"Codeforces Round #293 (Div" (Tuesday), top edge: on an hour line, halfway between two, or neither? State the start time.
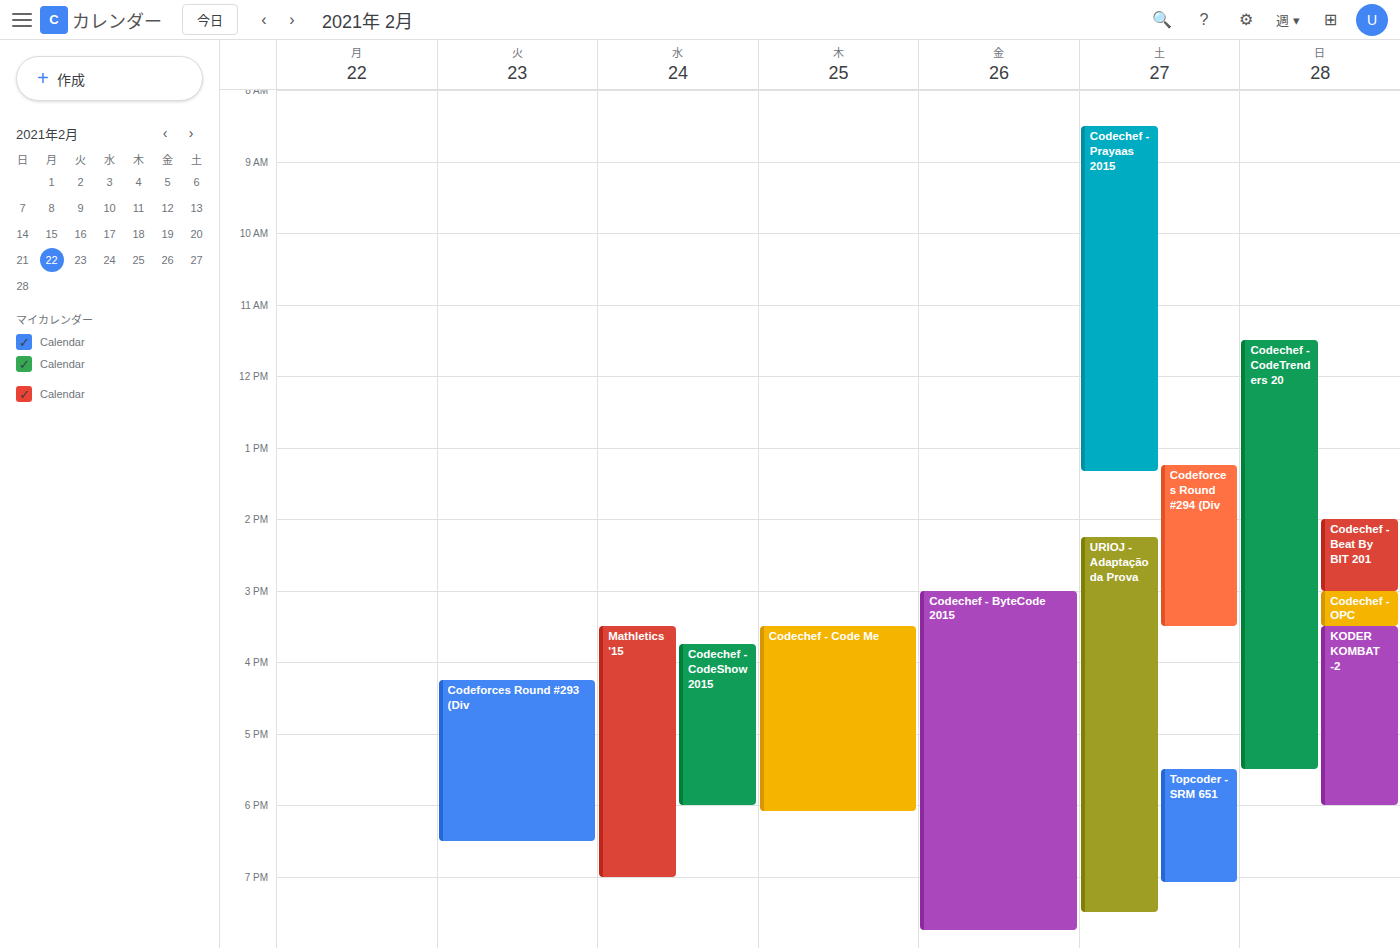
4:15 PM -- neither: a quarter of the way from the 4 PM line to the 5 PM line.